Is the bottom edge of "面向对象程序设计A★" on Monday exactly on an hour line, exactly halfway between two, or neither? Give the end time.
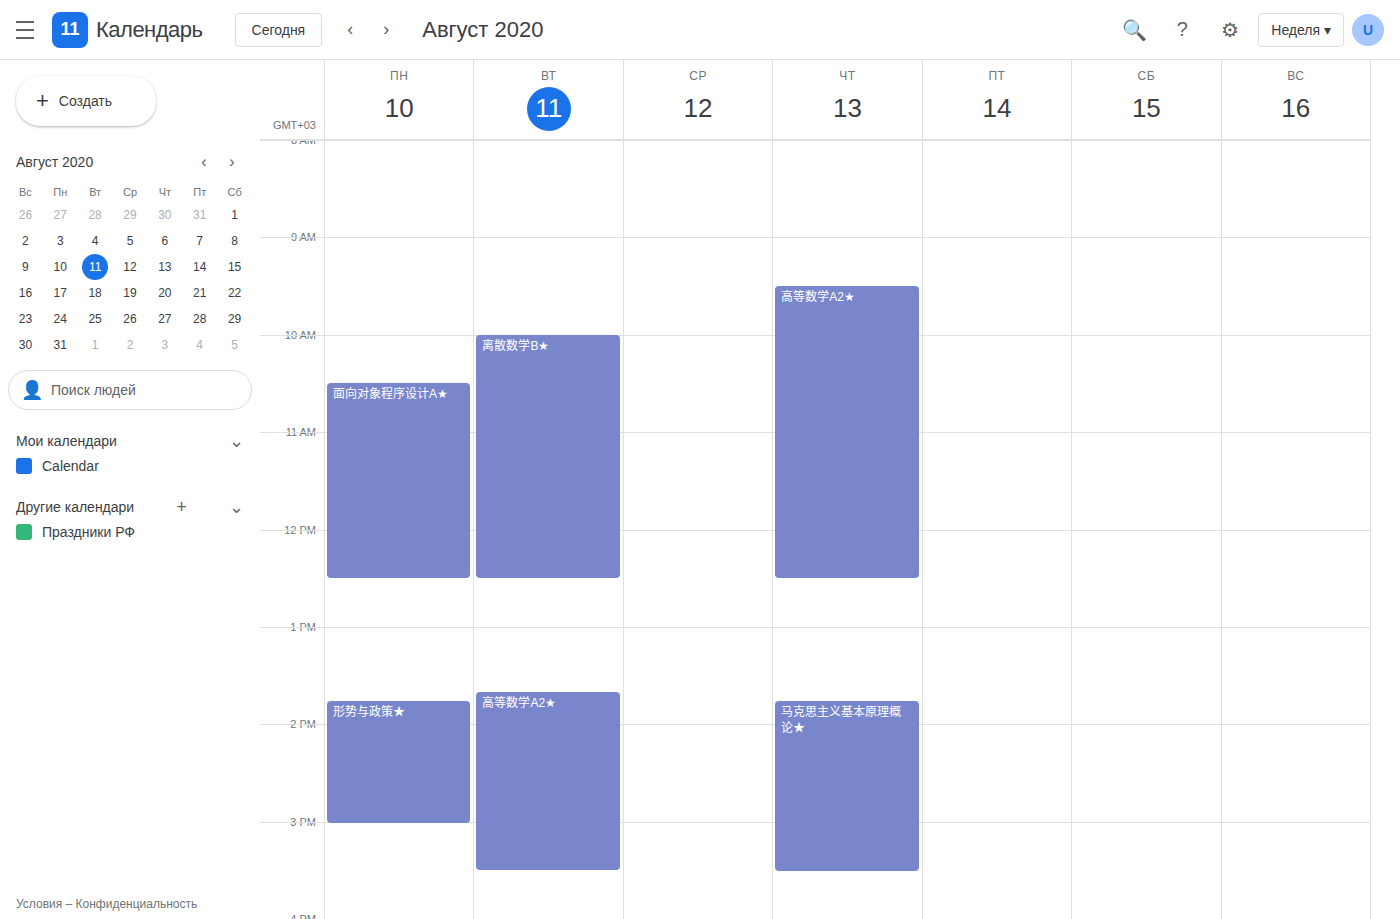
12:30 PM -- halfway between the 12 PM and 1 PM lines.